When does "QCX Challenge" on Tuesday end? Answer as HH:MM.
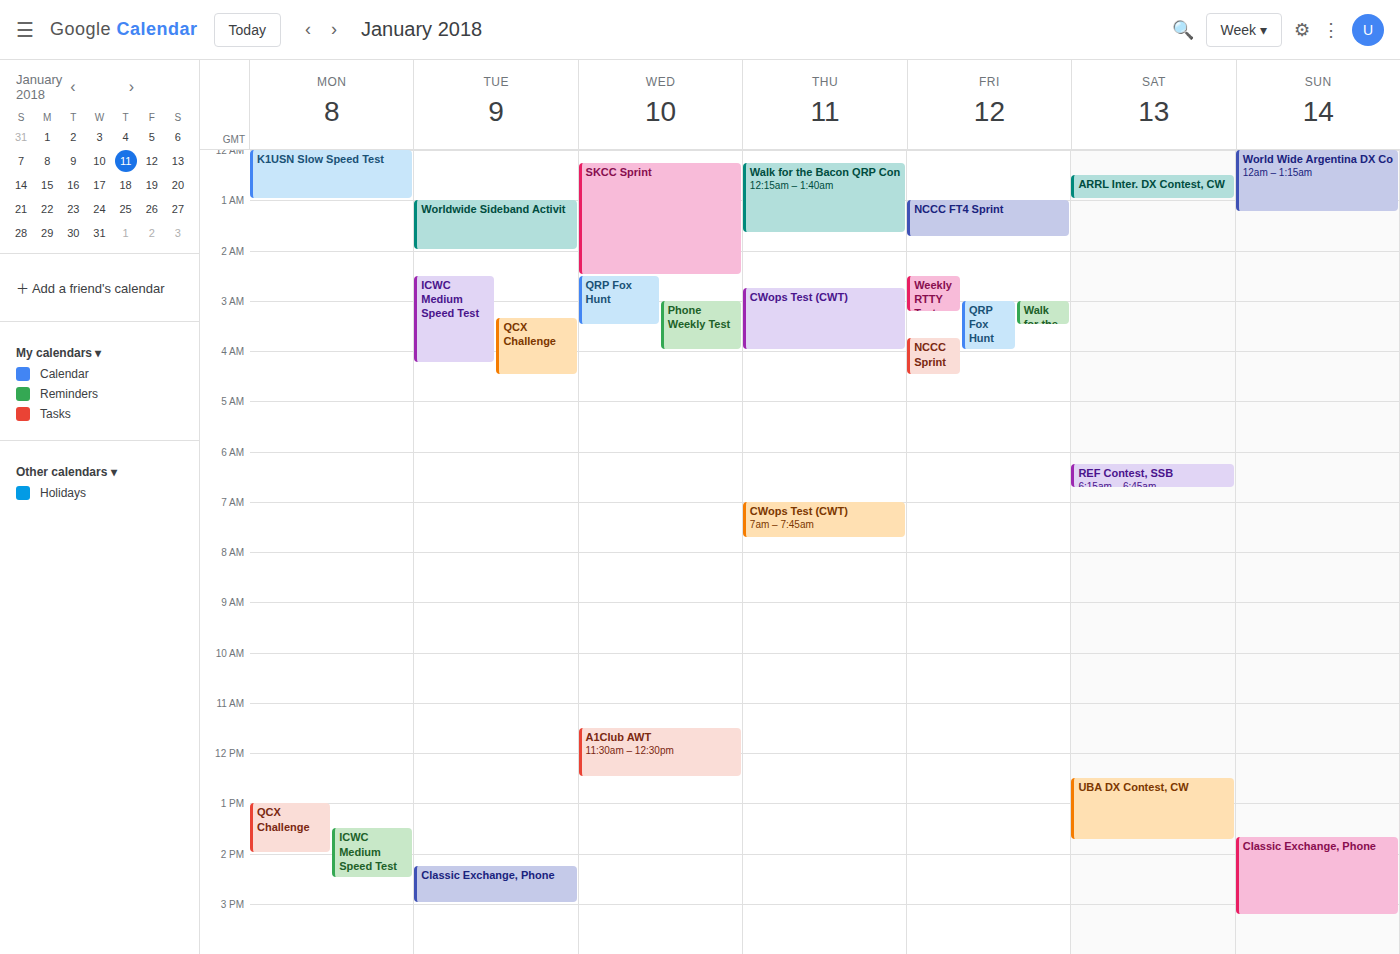
04:30